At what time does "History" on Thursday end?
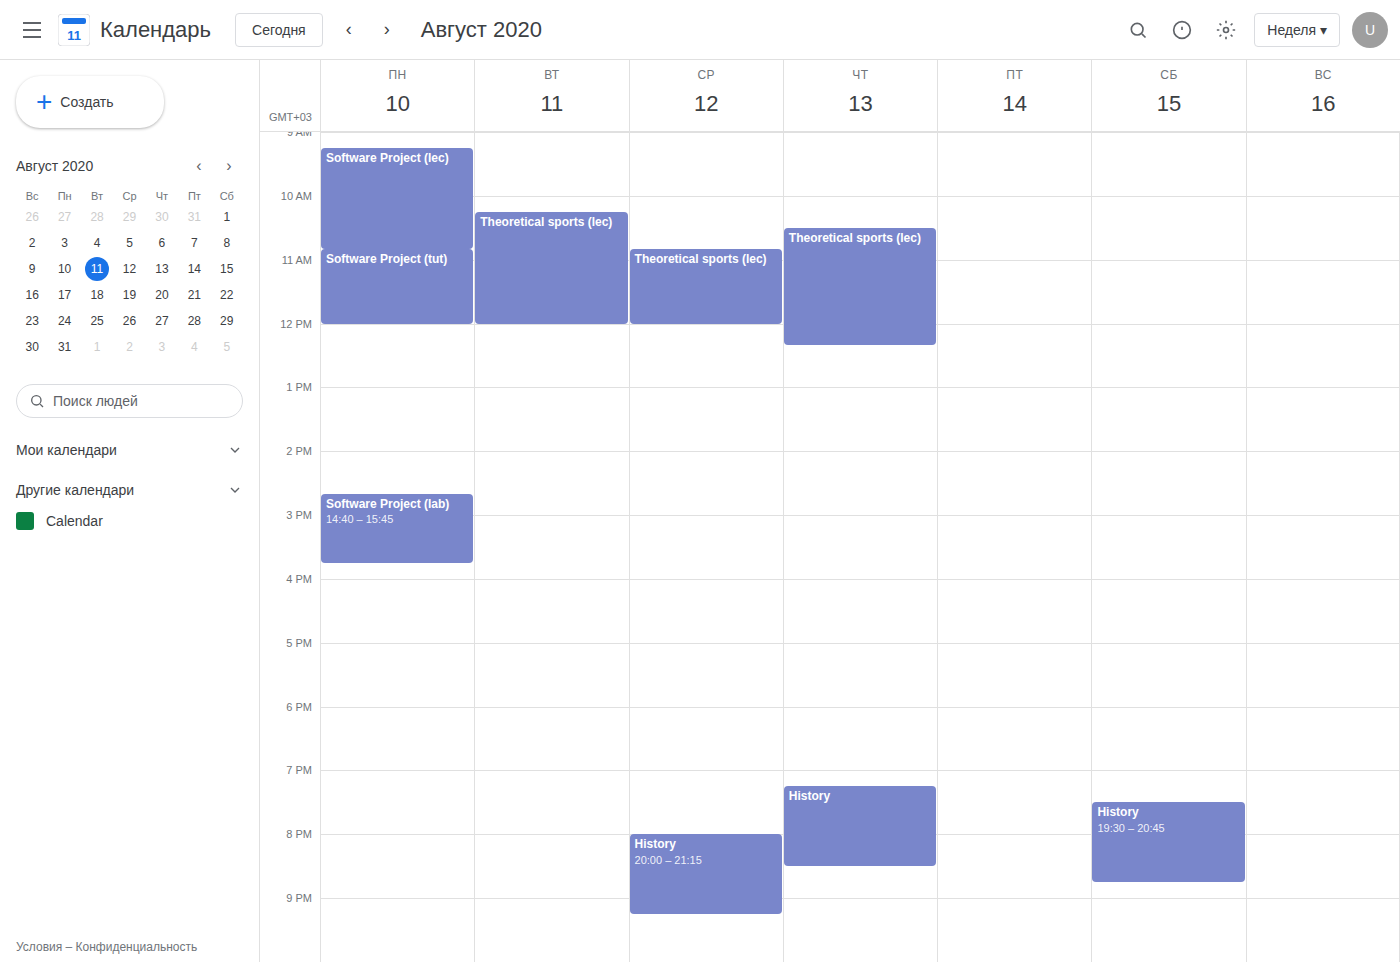
8:30 PM